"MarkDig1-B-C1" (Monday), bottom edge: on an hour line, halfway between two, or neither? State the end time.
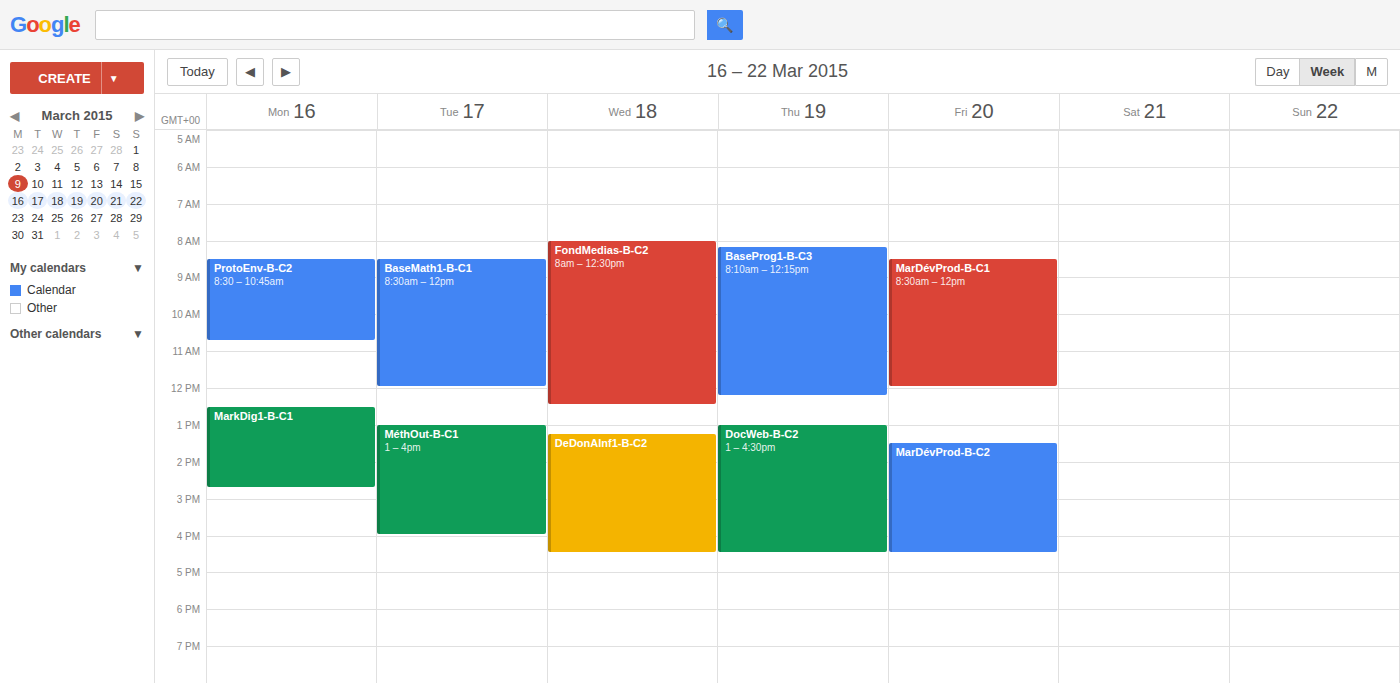
14:45 -- neither: three quarters of the way from the 14:00 line to the 15:00 line.